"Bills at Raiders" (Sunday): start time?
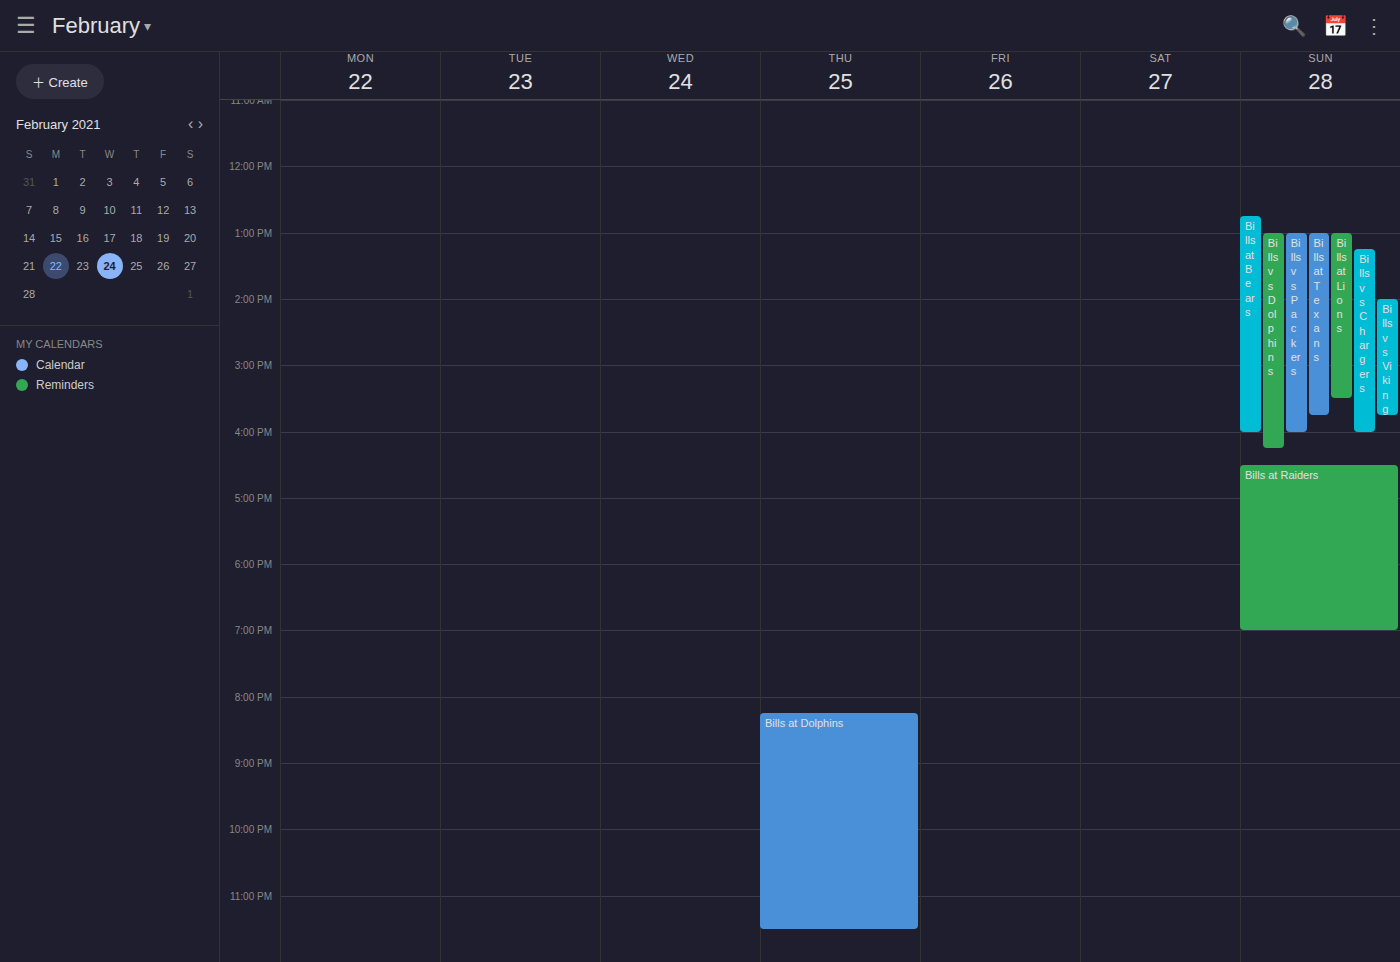
4:30 PM